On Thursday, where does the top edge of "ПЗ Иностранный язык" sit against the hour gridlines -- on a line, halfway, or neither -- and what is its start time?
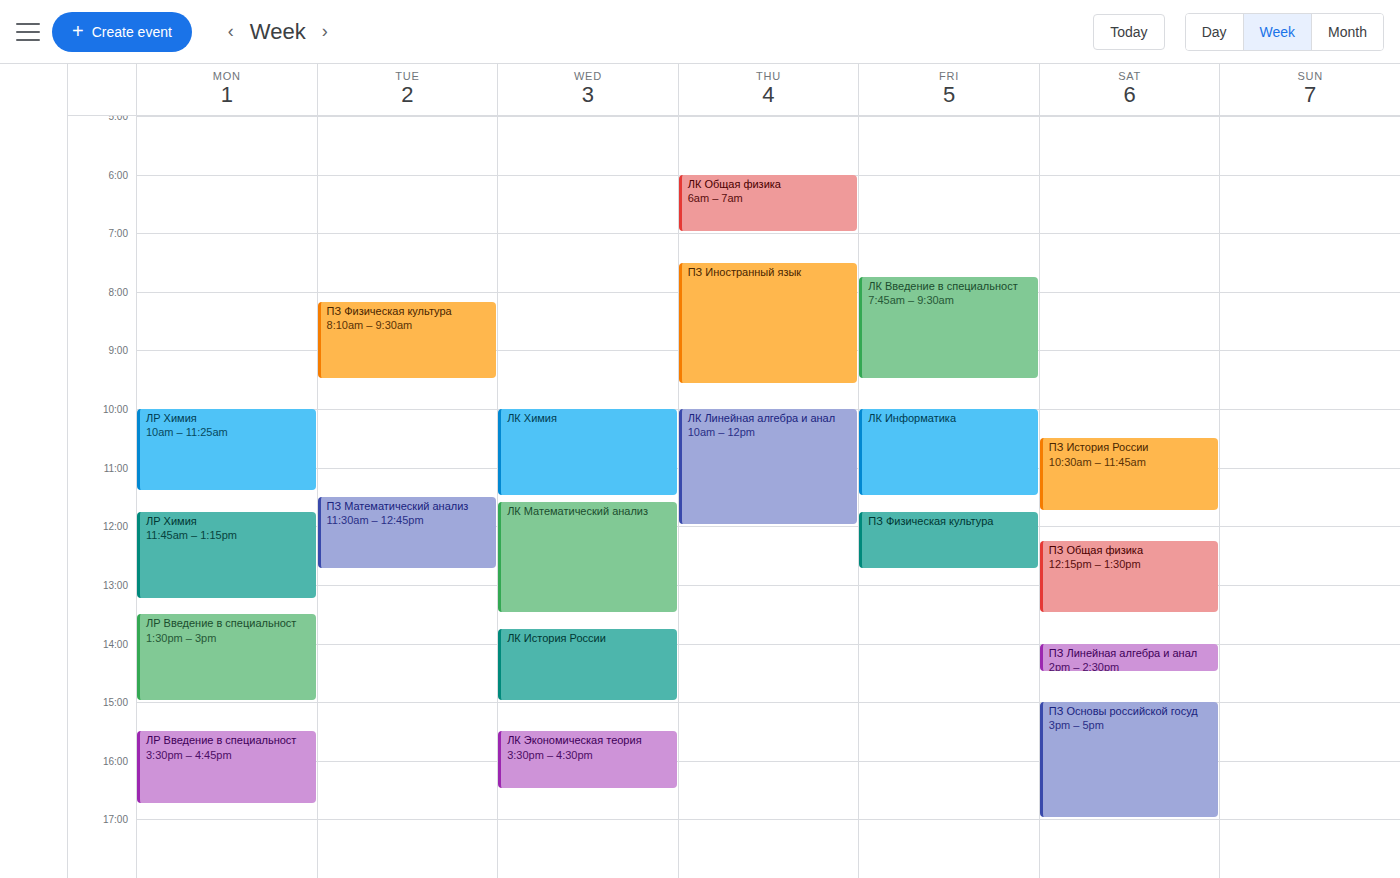
7:30 AM -- halfway between the 7 AM and 8 AM lines.